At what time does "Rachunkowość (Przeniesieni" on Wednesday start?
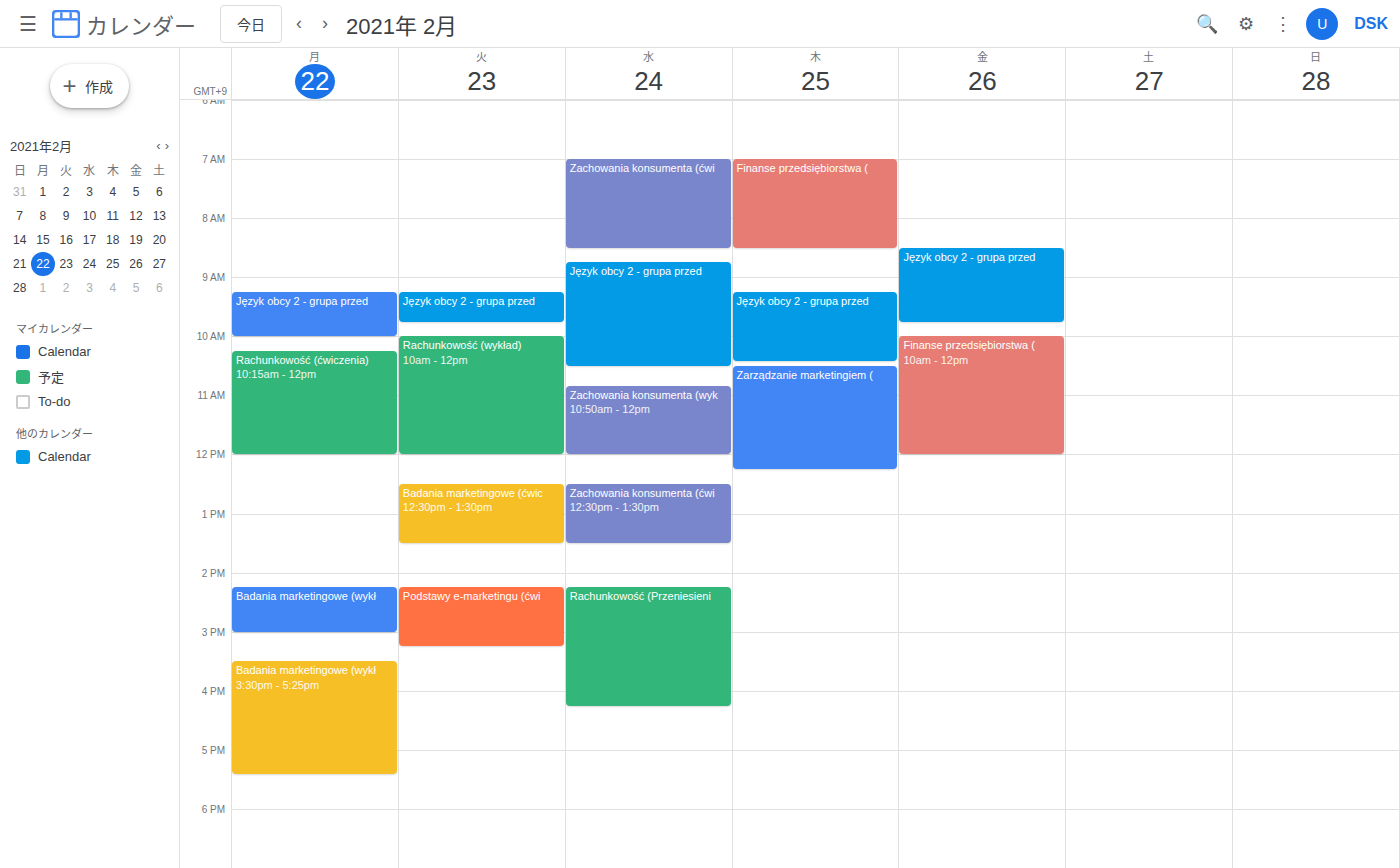
14:15